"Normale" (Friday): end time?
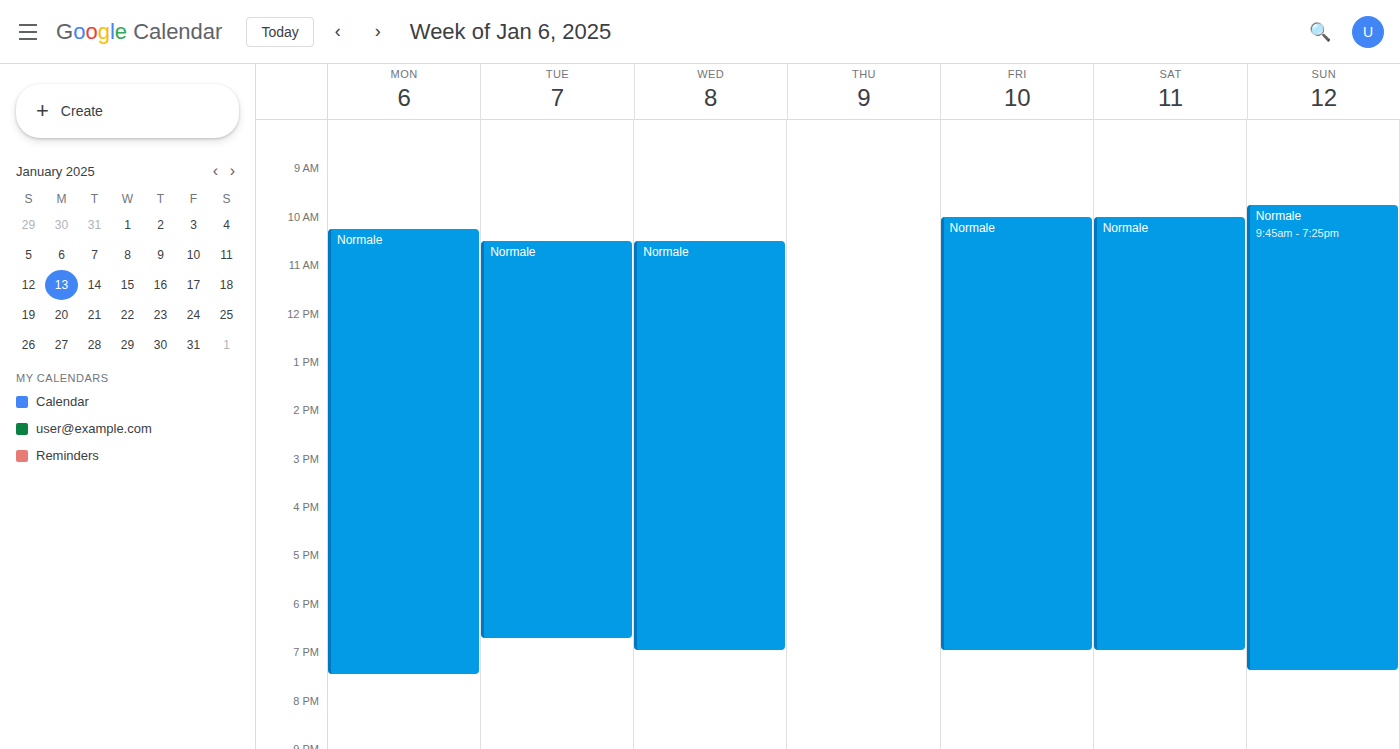
7:00 PM